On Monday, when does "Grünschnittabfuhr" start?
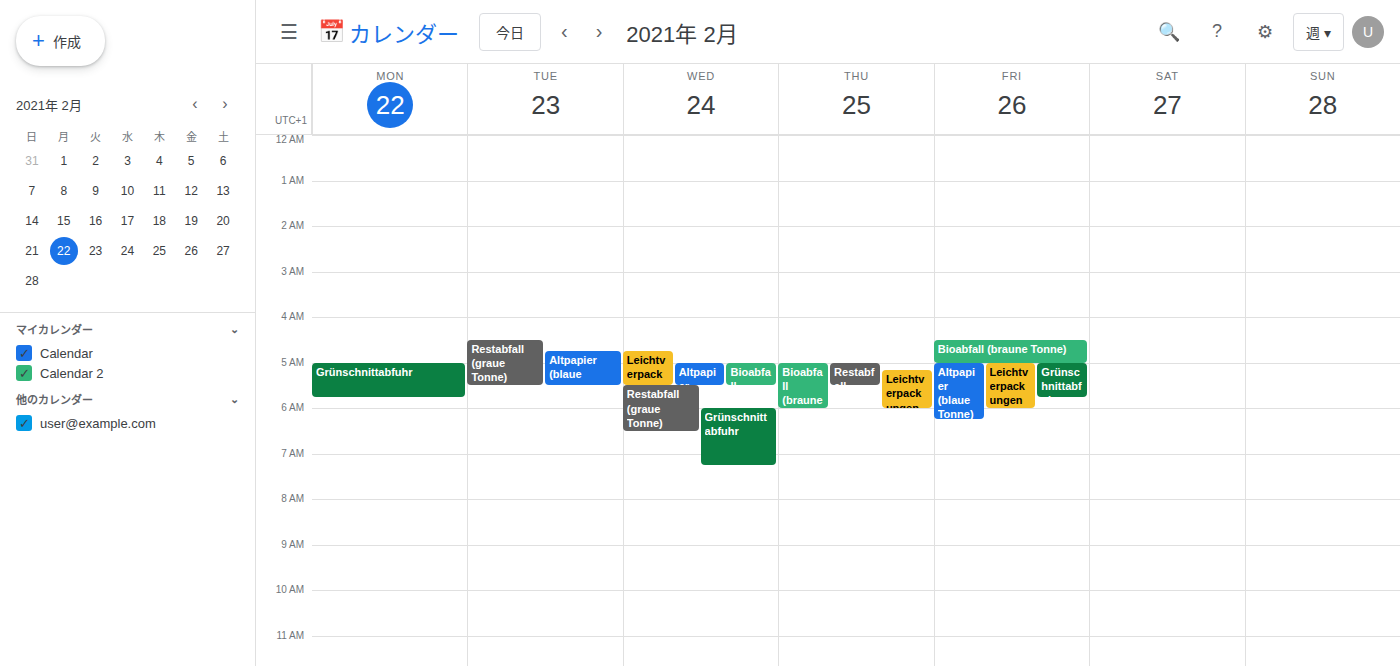
5:00 AM